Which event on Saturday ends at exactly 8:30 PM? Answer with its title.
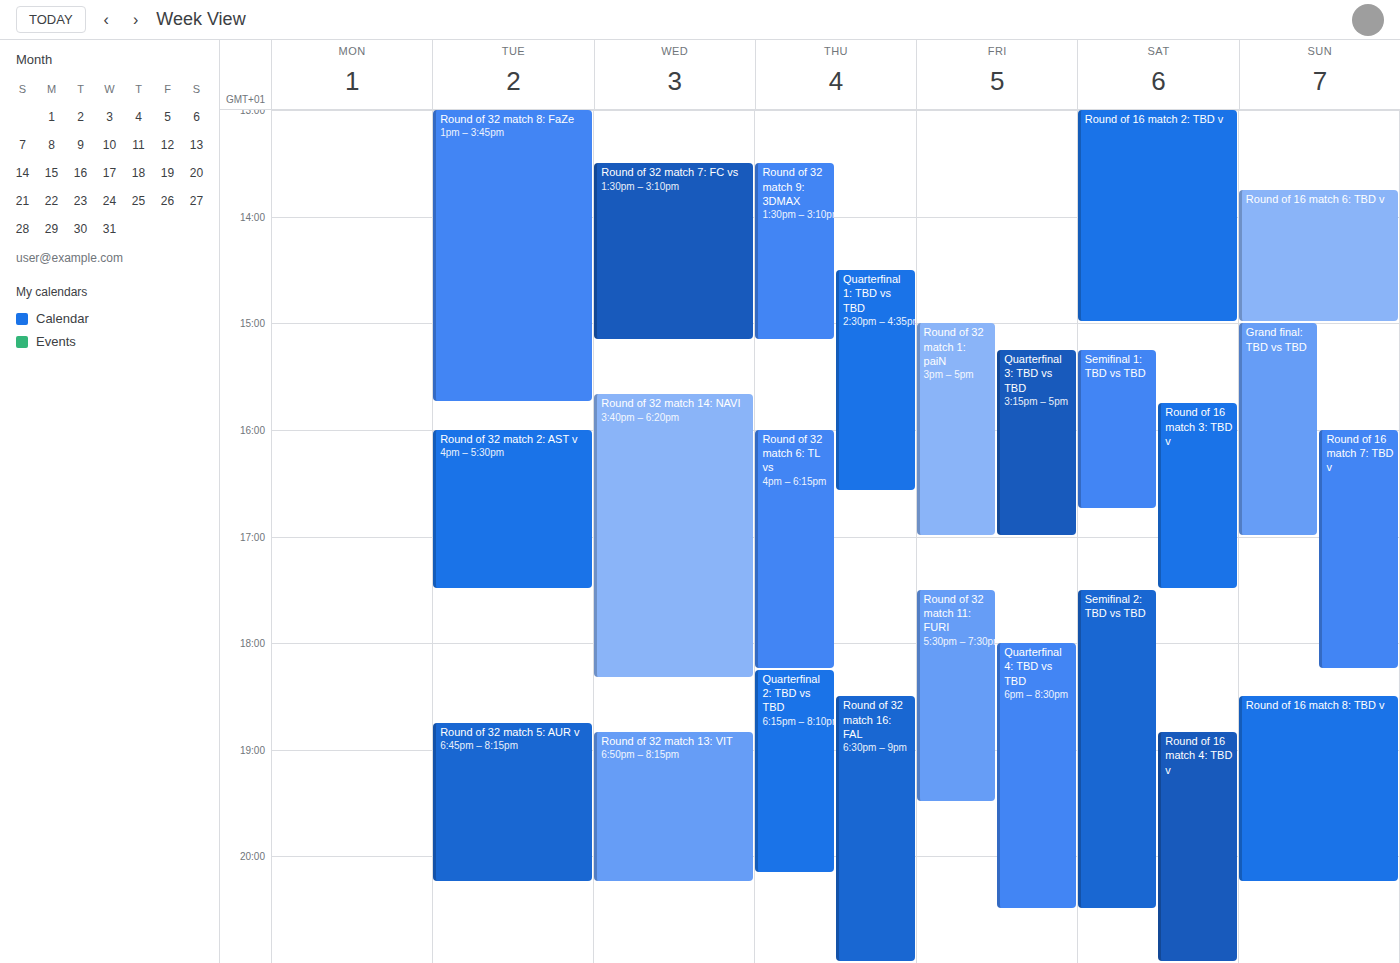
"Semifinal 2: TBD vs TBD"